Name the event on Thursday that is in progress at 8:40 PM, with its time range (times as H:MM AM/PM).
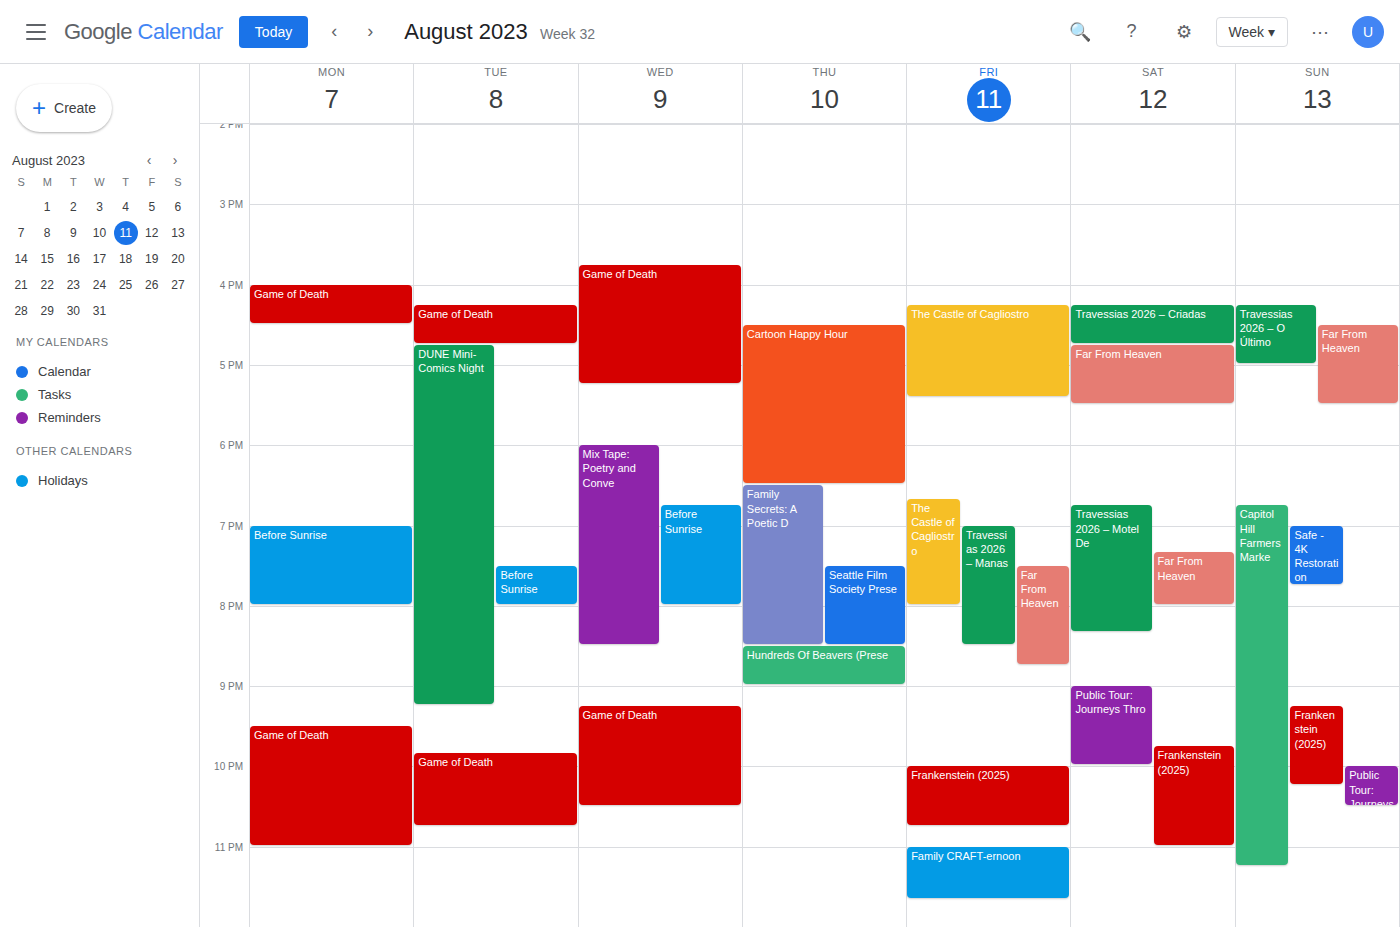
"Hundreds Of Beavers (Prese", 8:30 PM to 9:00 PM